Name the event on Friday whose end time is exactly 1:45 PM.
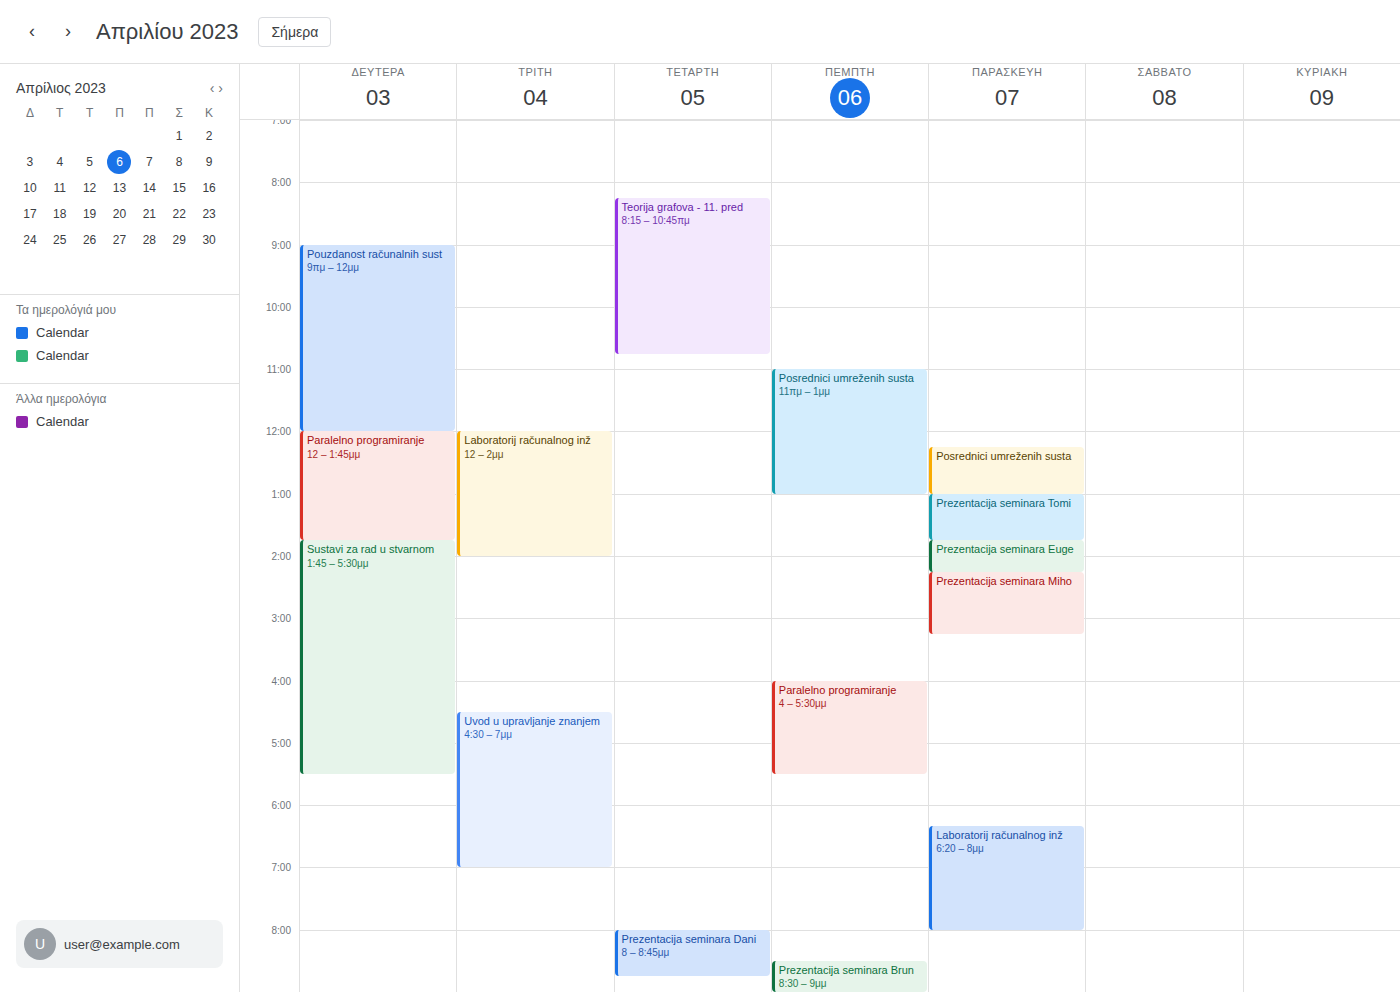
"Prezentacija seminara Tomi"